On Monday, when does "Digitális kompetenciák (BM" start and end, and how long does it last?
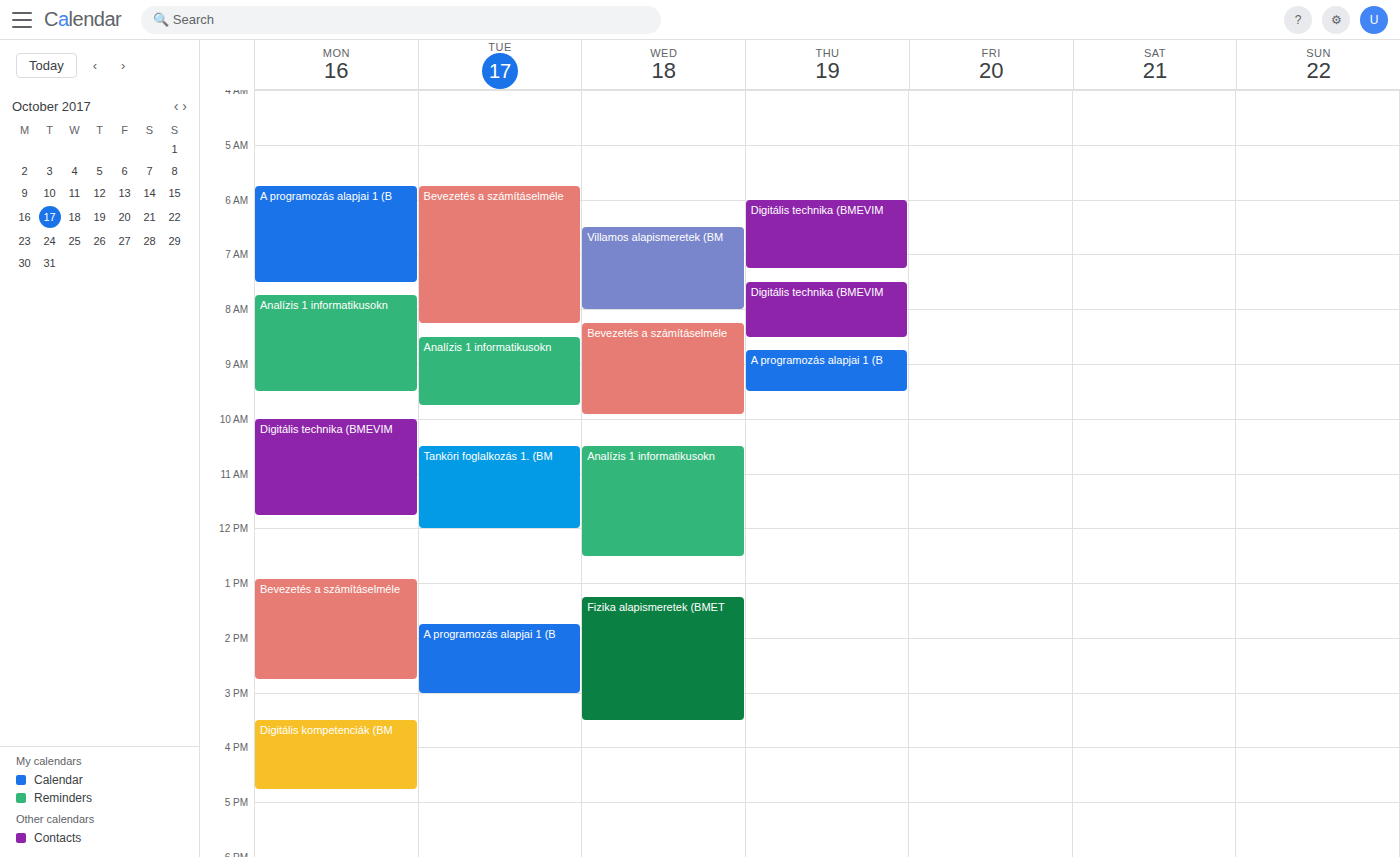
15:30 to 16:45, 1 hour 15 minutes